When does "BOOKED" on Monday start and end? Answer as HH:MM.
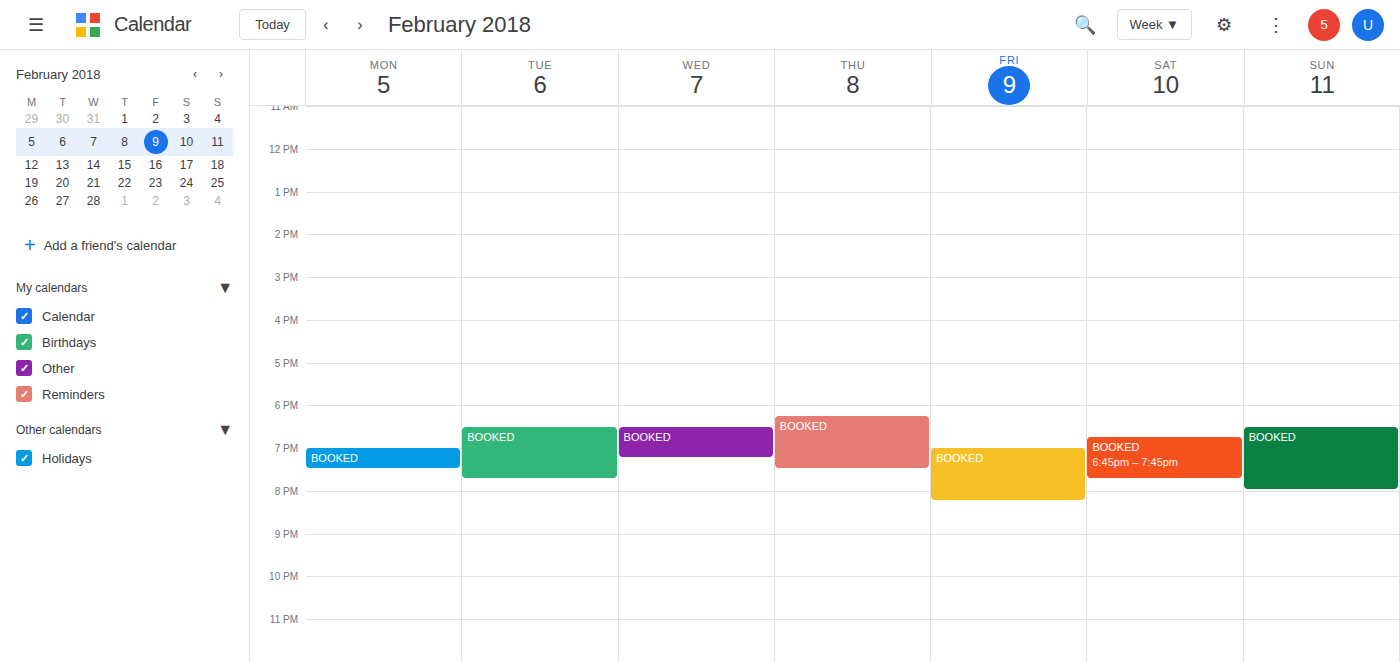
19:00 to 19:30